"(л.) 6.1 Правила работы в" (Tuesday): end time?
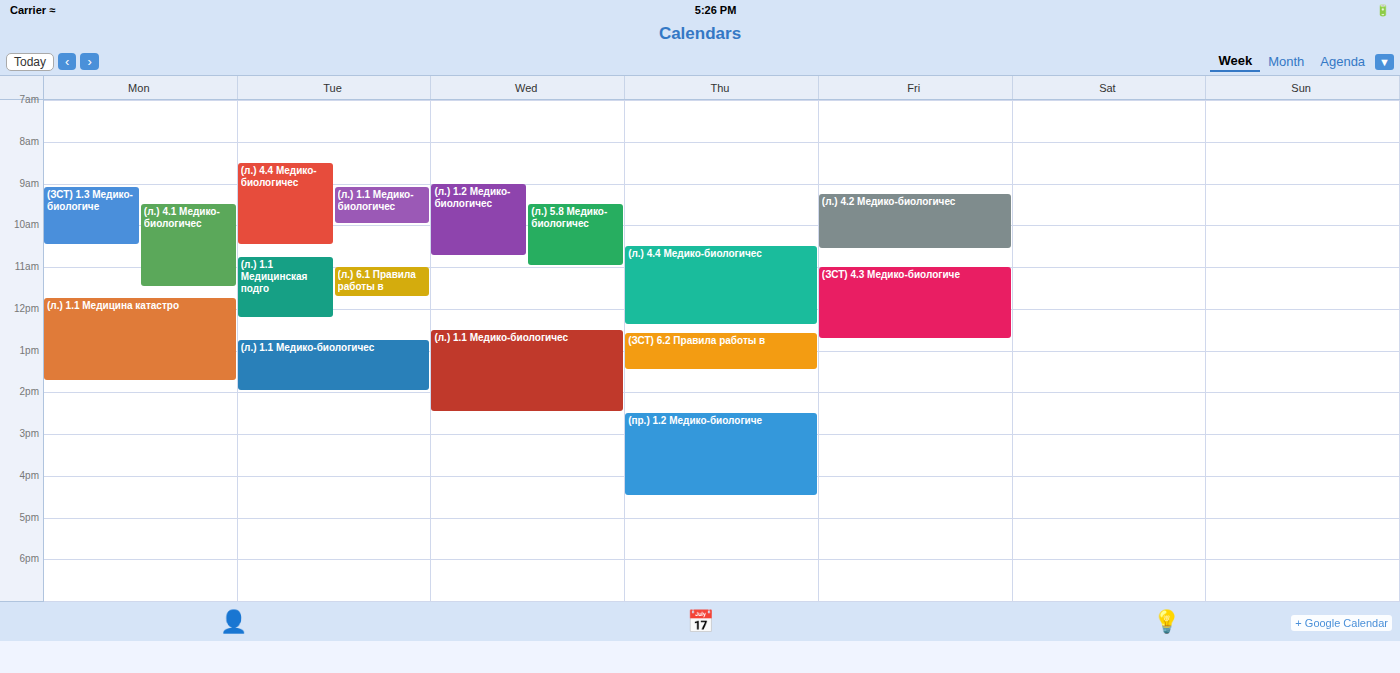
11:45 AM